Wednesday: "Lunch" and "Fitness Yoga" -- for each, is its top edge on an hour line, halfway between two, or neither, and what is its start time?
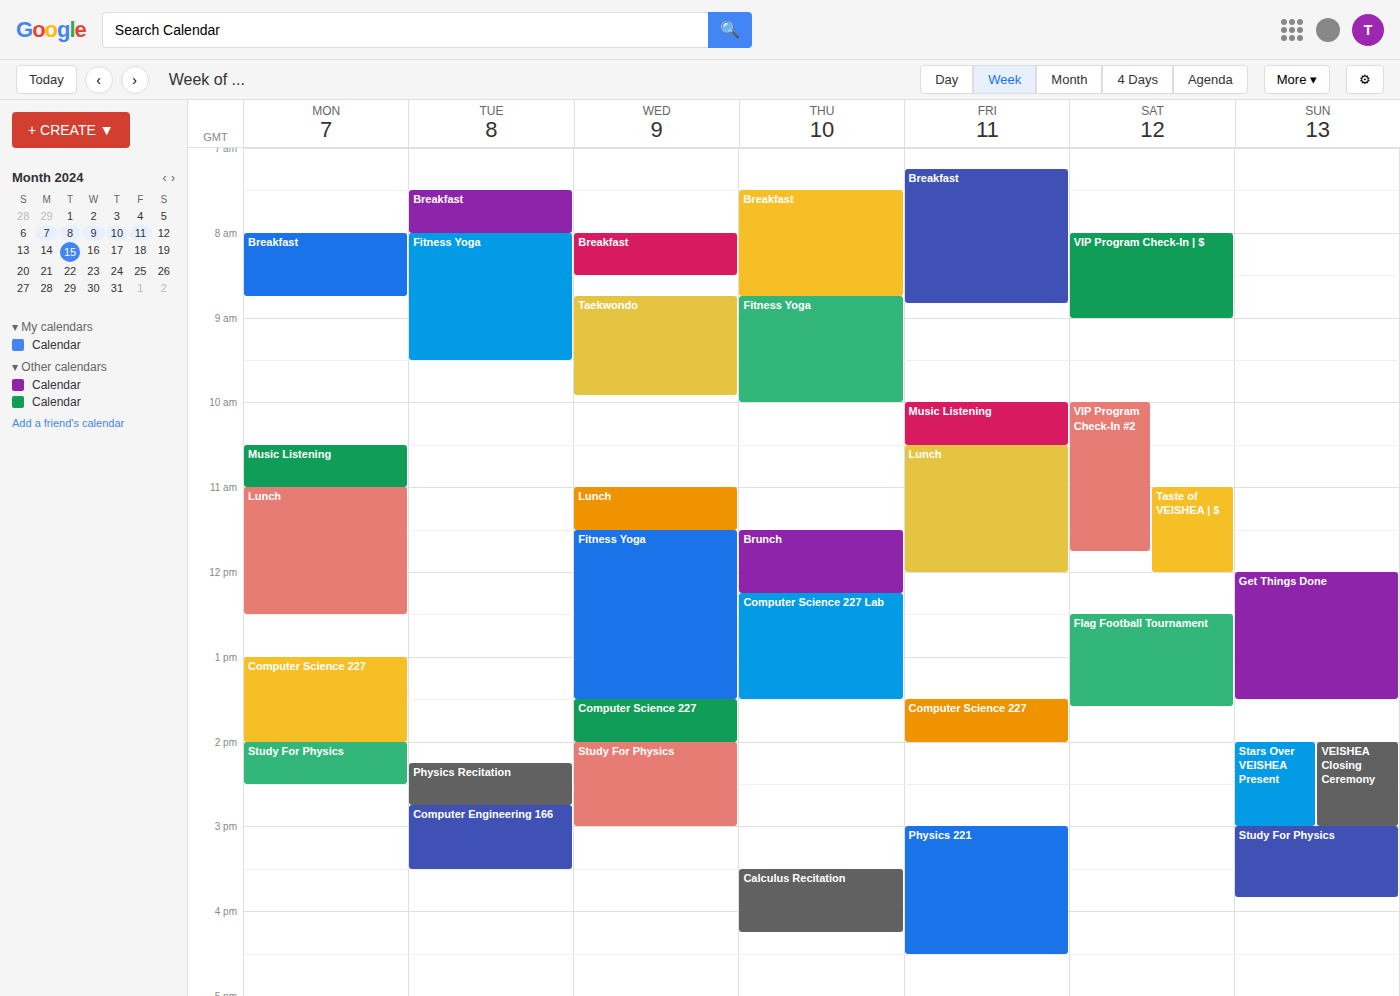
"Lunch": 11:00 AM, exactly on the 11 AM line. "Fitness Yoga": 11:30 AM, halfway between the 11 AM and 12 PM lines.